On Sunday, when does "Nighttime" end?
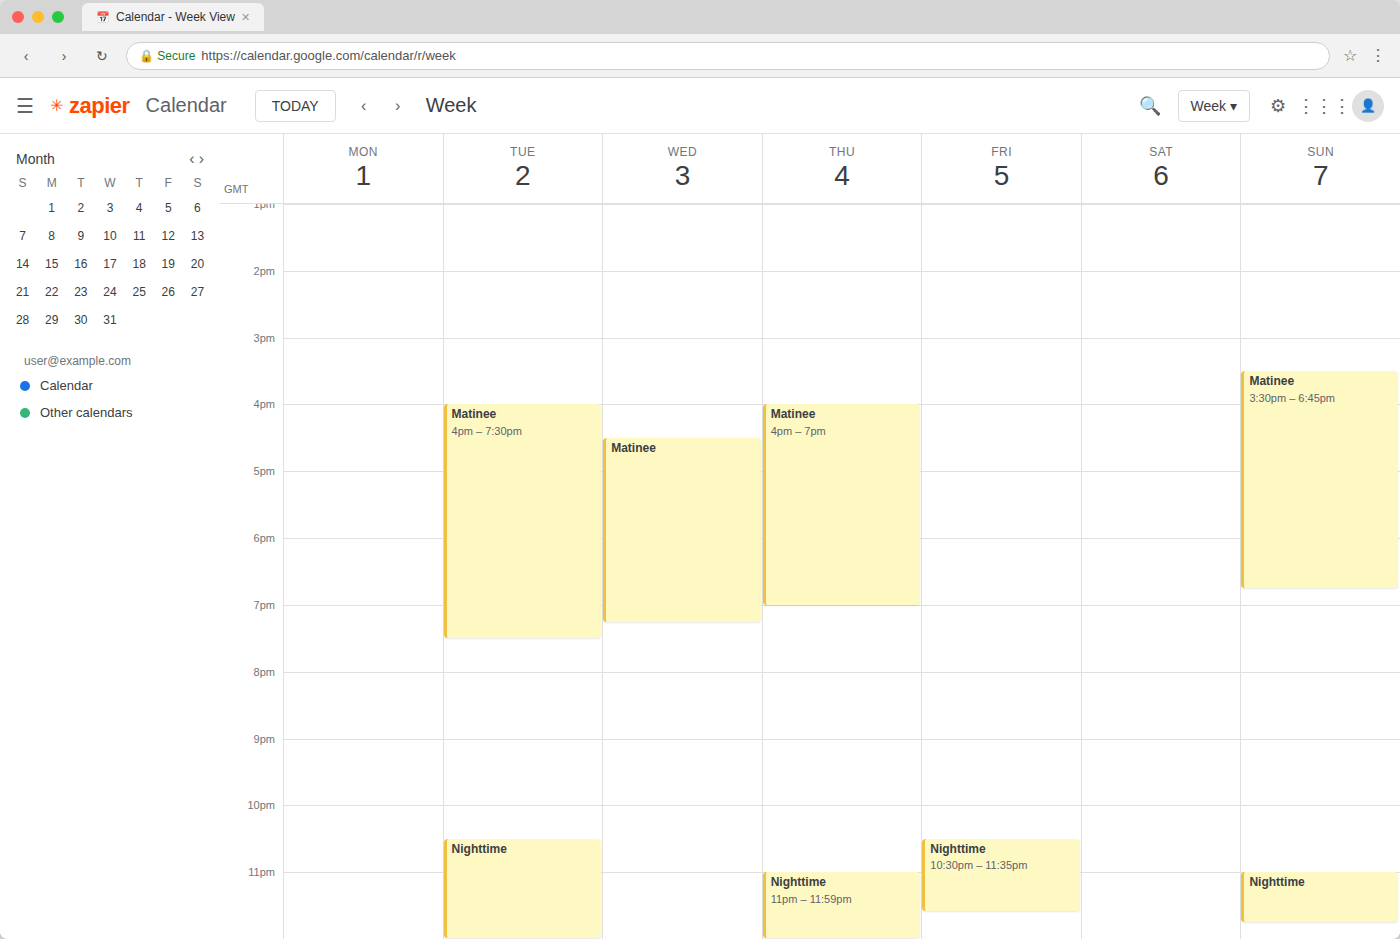
11:45 PM